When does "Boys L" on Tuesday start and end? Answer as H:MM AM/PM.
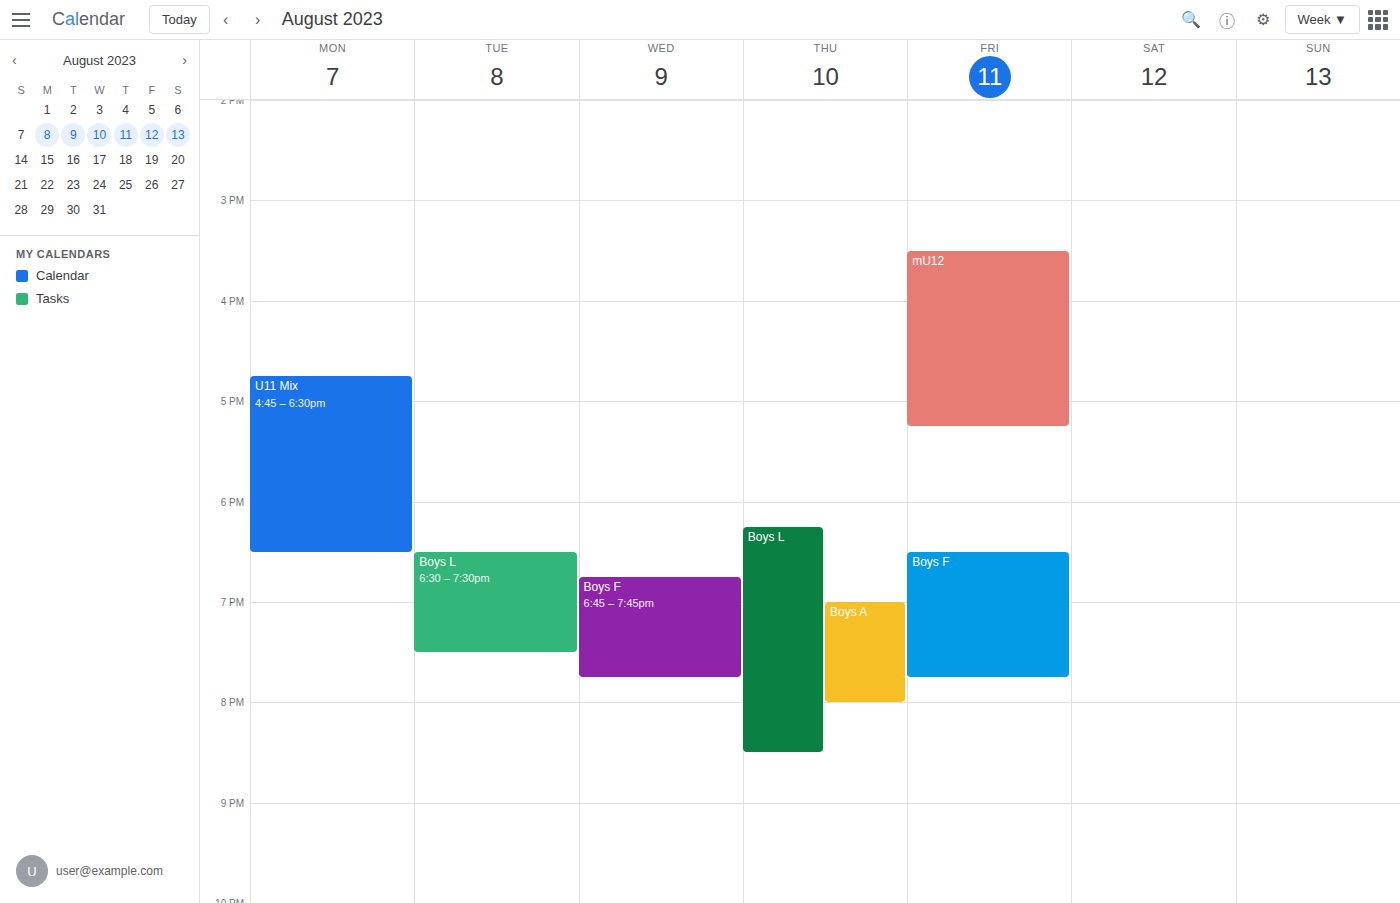
6:30 PM to 7:30 PM